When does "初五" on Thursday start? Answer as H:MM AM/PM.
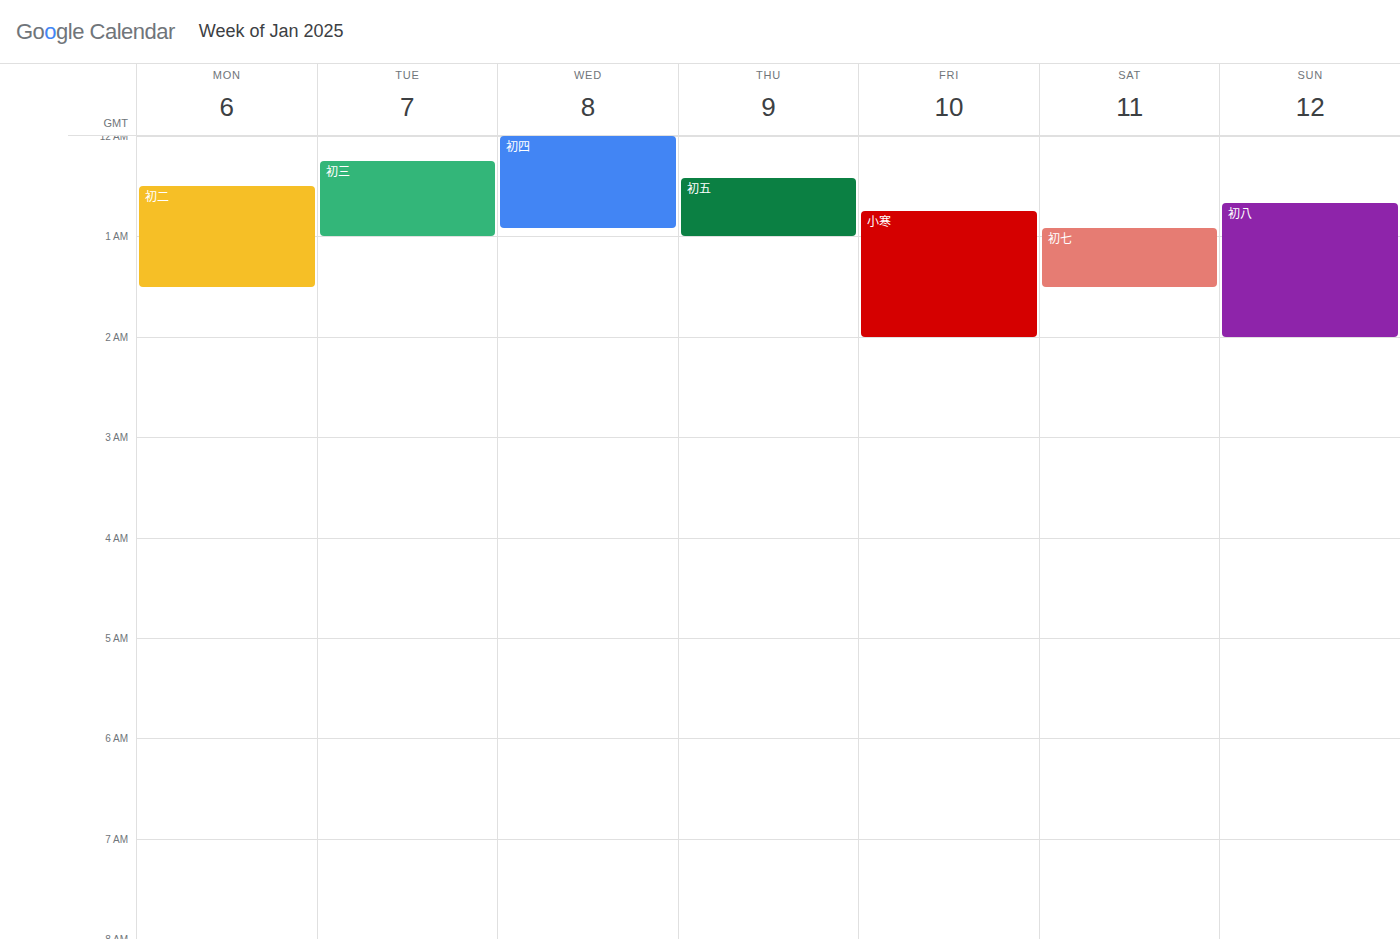
12:25 AM